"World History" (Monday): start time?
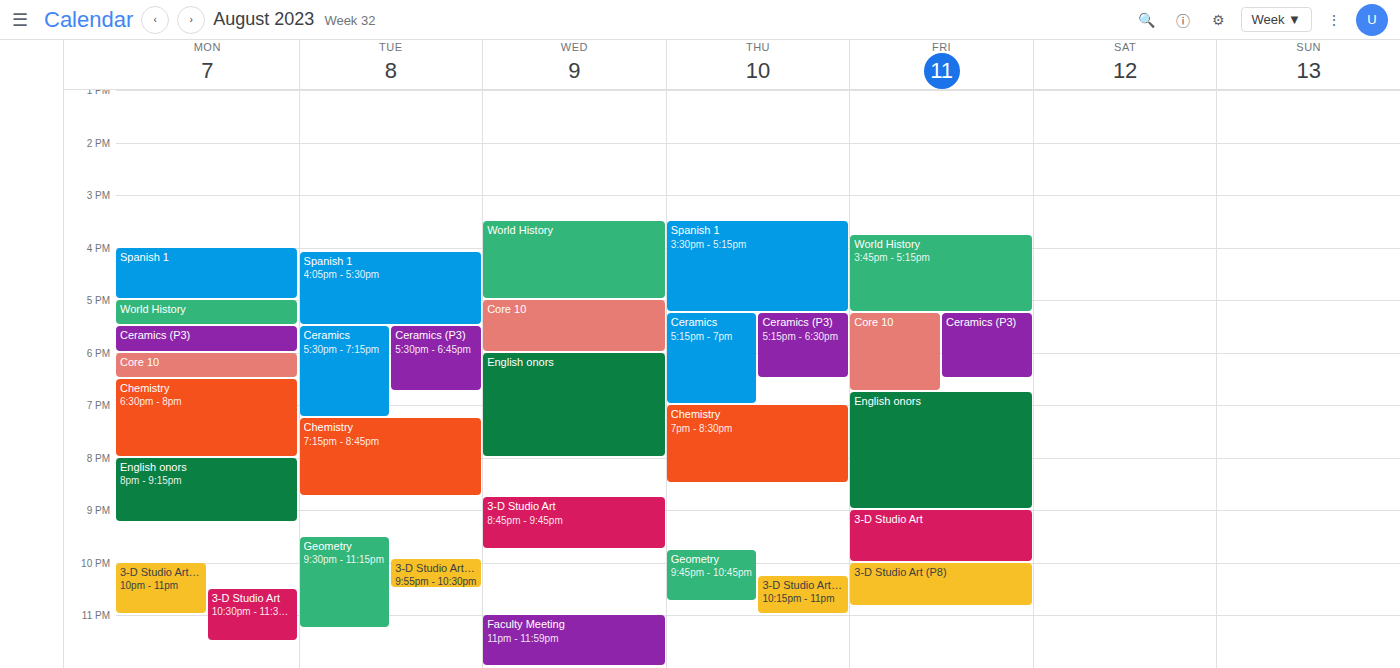
5:00 PM